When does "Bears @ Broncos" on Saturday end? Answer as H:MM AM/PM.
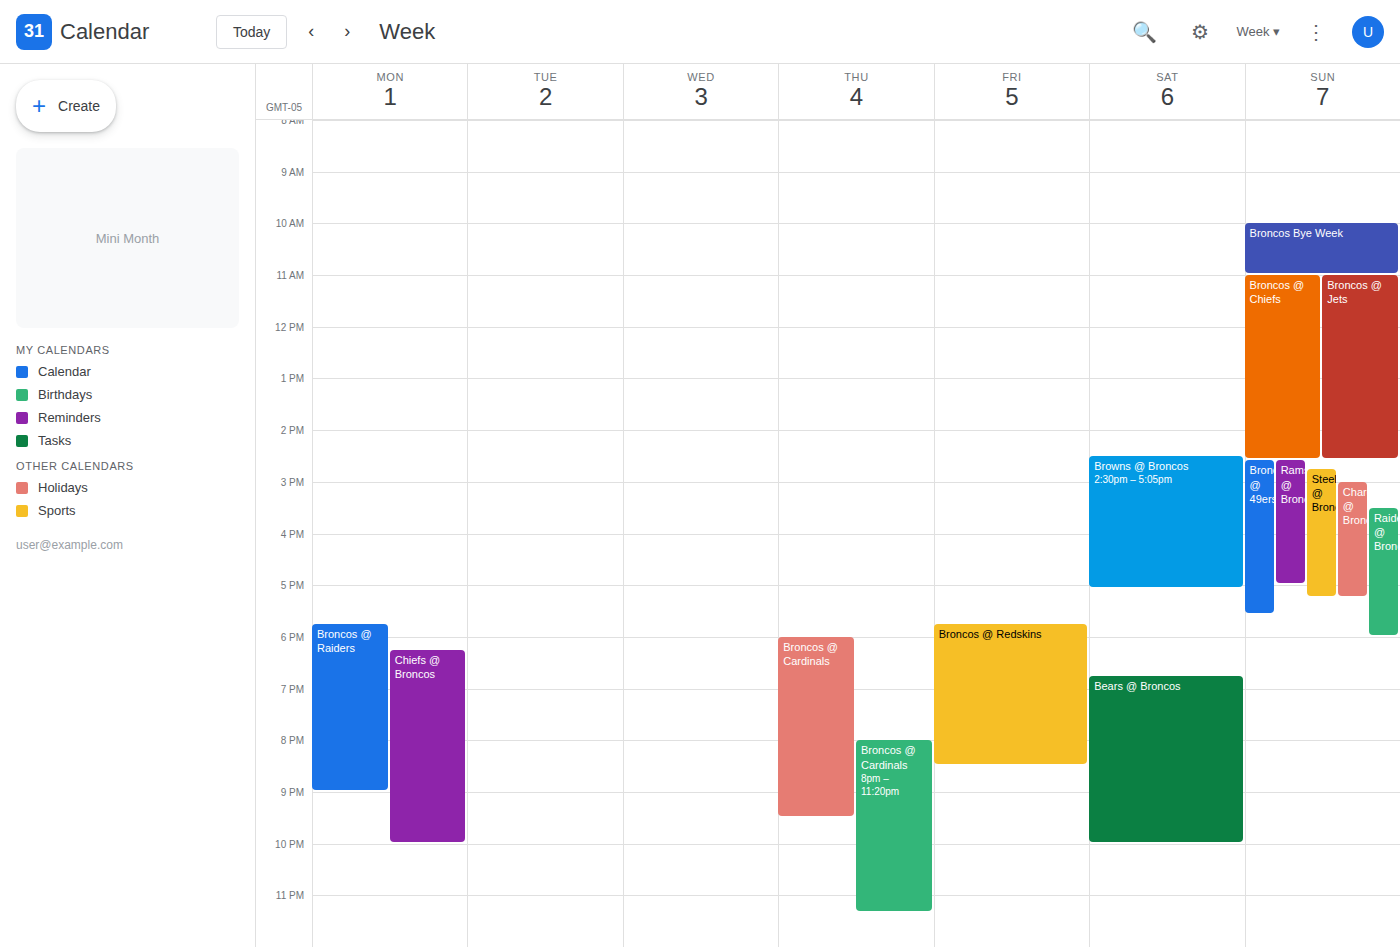
10:00 PM